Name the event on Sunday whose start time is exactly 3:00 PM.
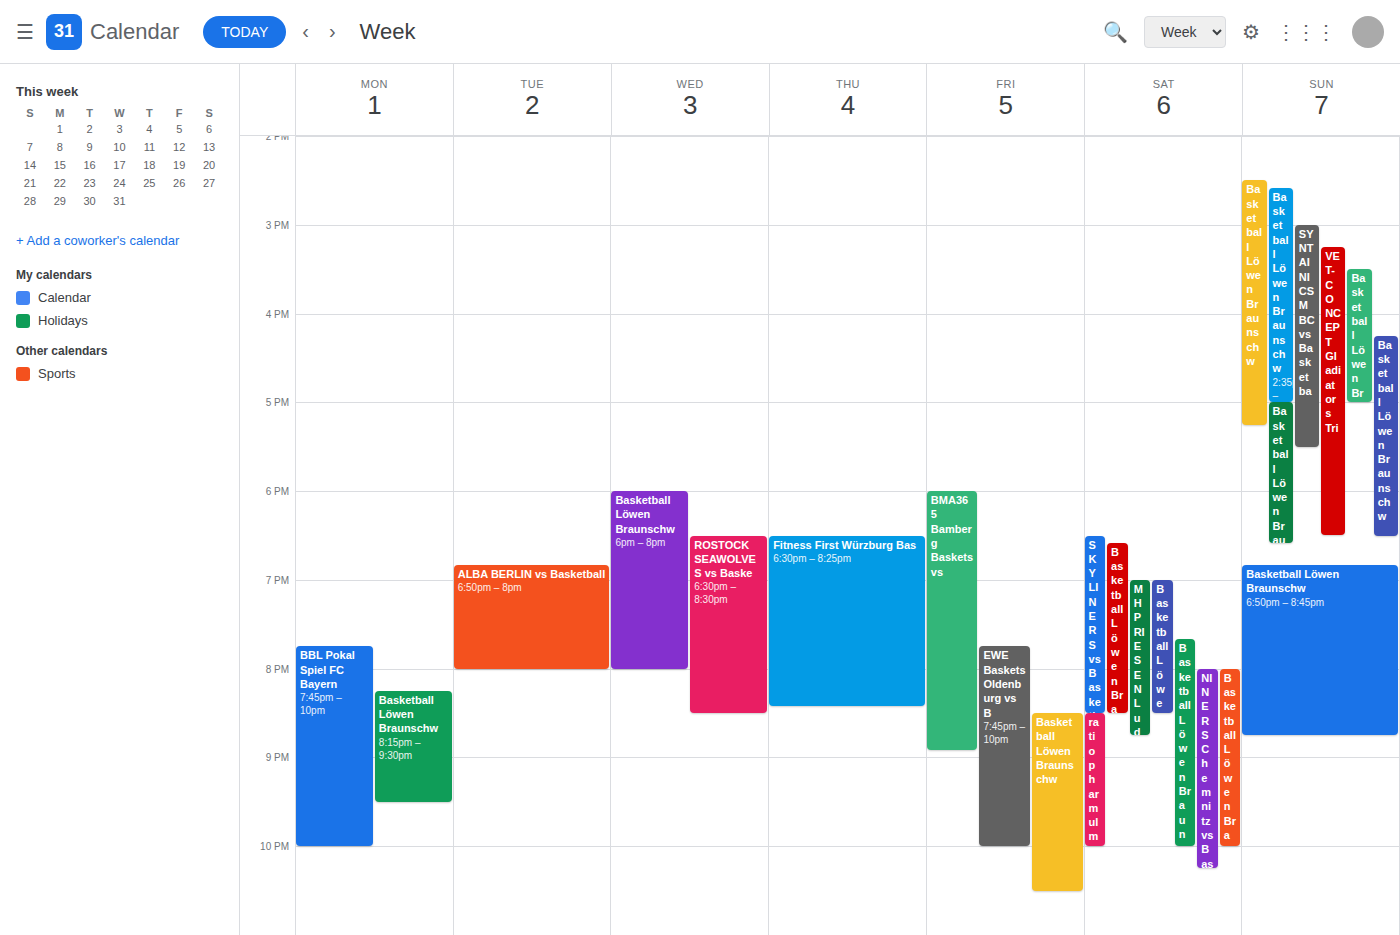
"SYNTAINICS MBC vs Basketba"